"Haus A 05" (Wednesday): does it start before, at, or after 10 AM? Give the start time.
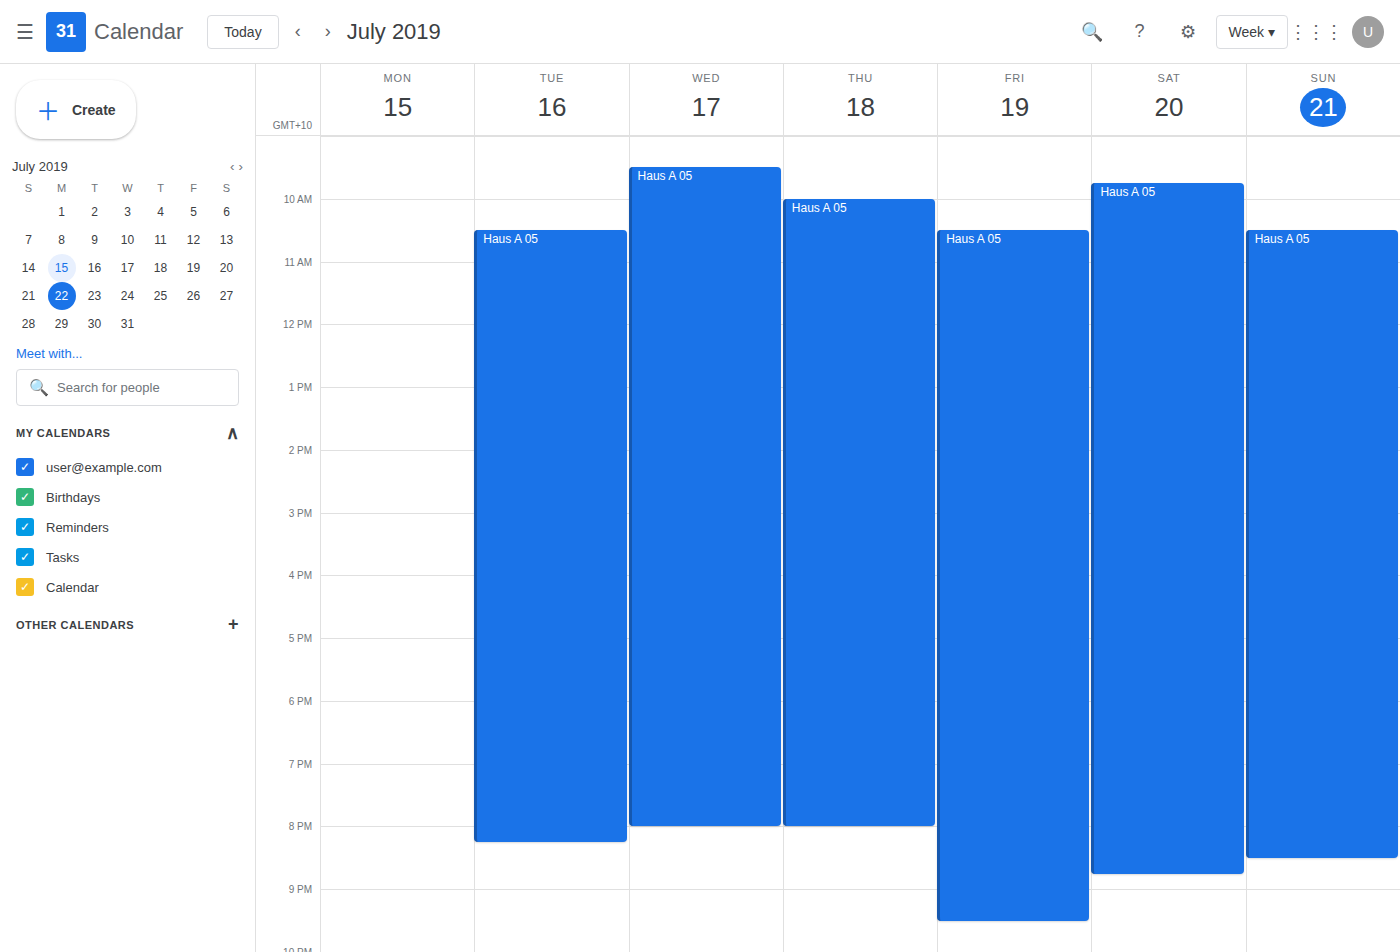
9:30 AM -- before 10 AM, 30 minutes above the 10 AM line.